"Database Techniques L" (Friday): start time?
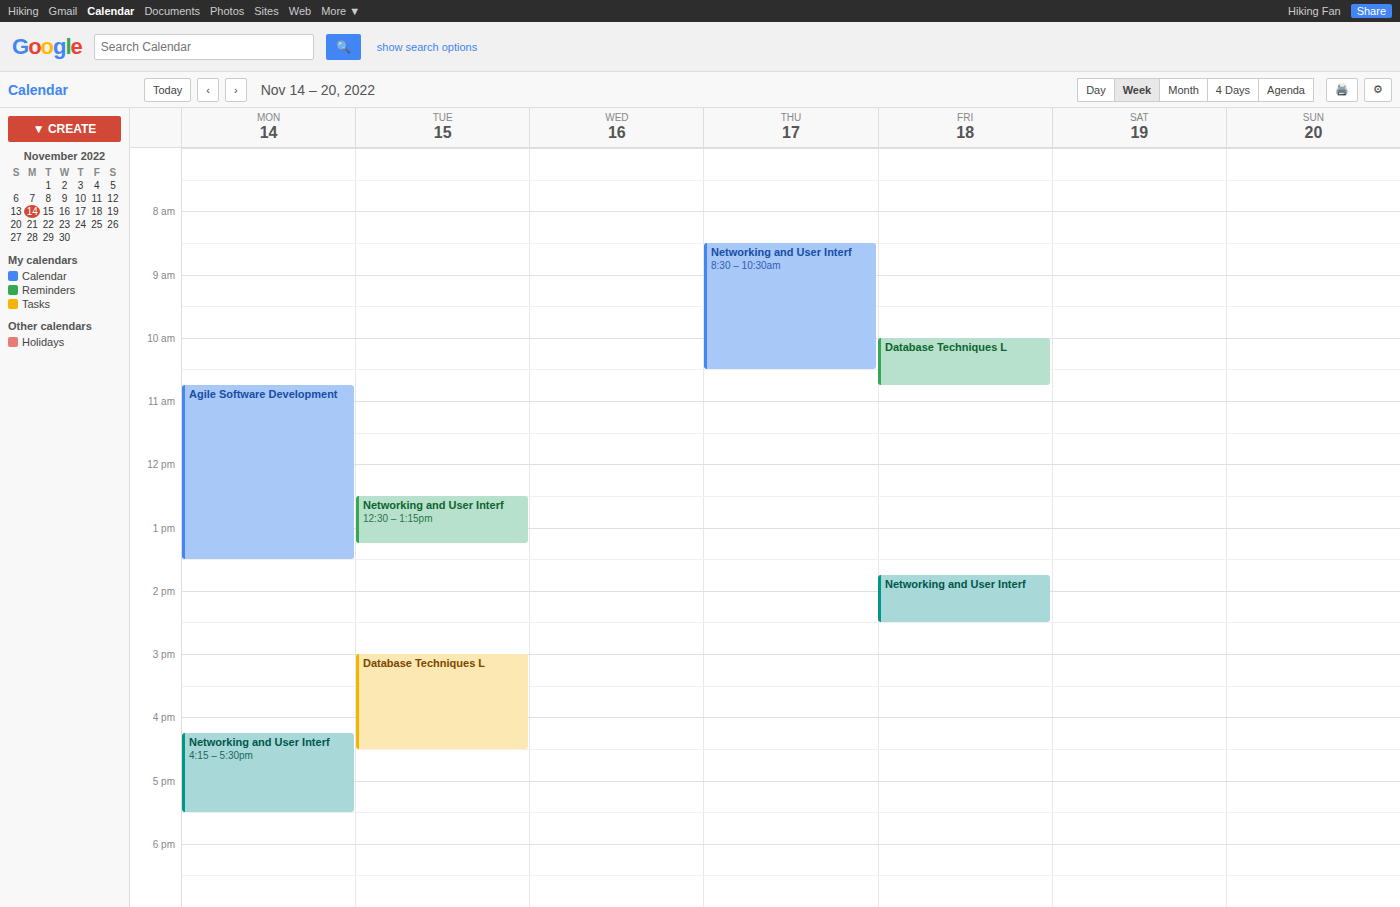
10:00 AM